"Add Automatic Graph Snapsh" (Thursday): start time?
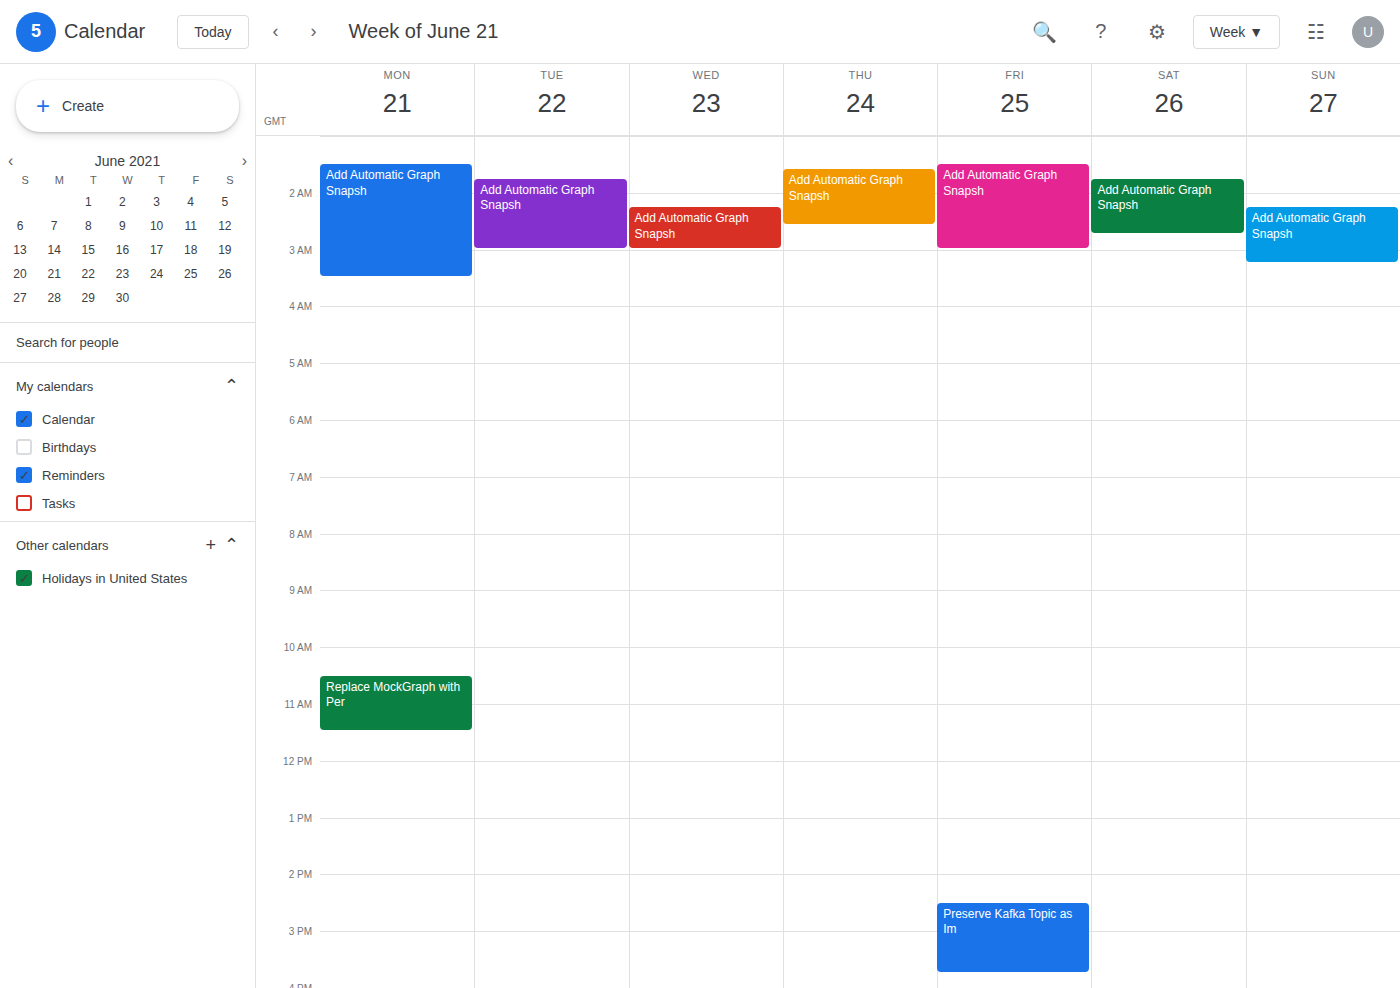
1:35 AM